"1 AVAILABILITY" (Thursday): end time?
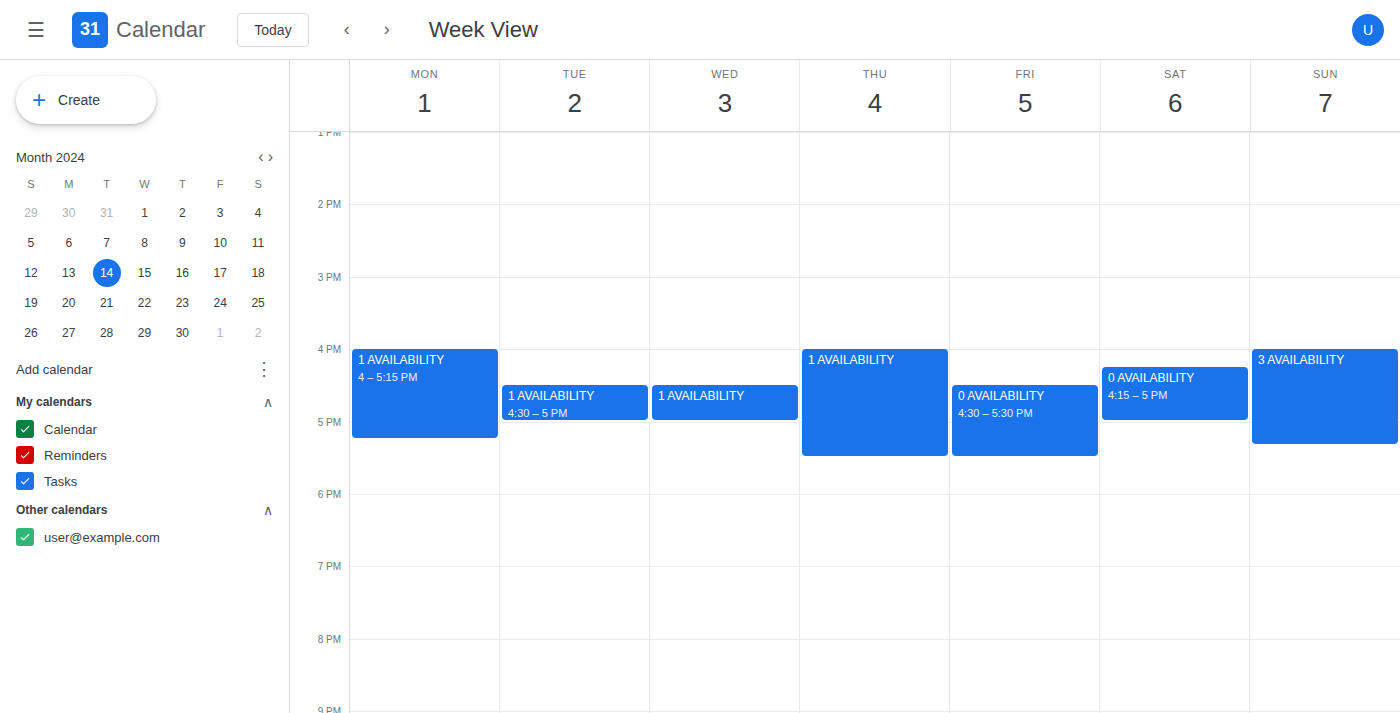
5:30 PM